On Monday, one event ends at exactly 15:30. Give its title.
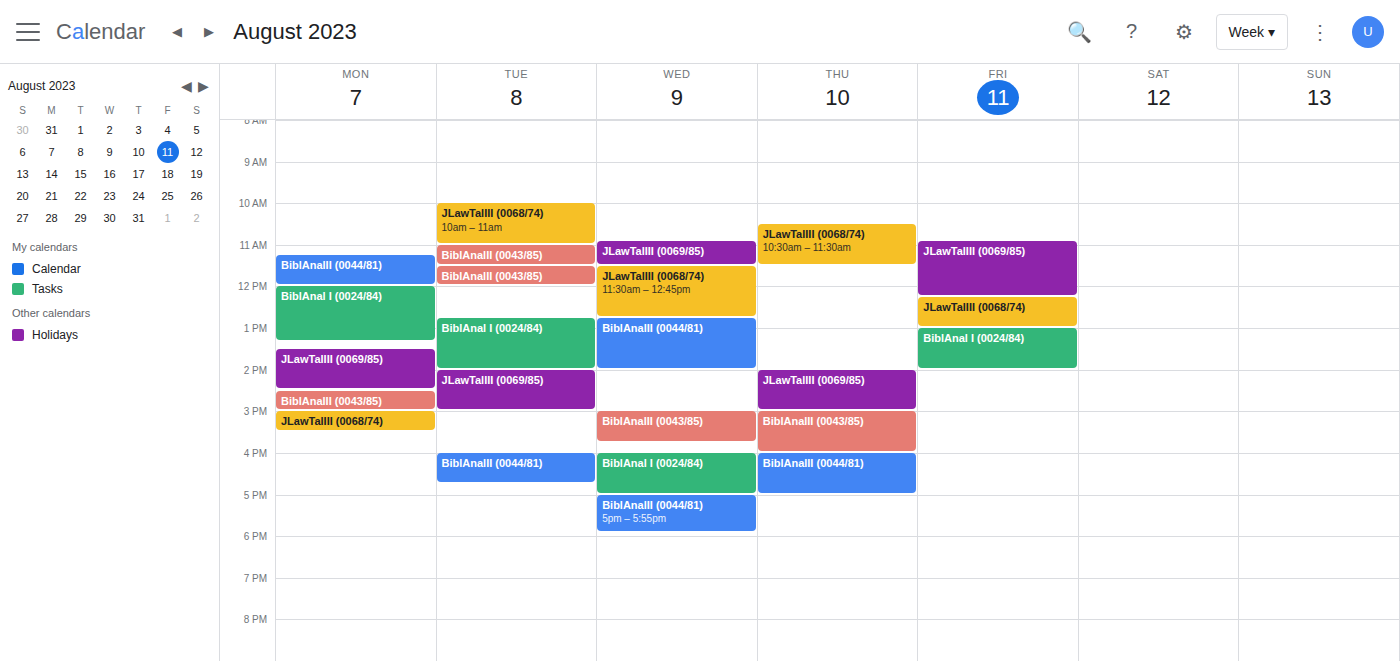
"JLawTalIII (0068/74)"